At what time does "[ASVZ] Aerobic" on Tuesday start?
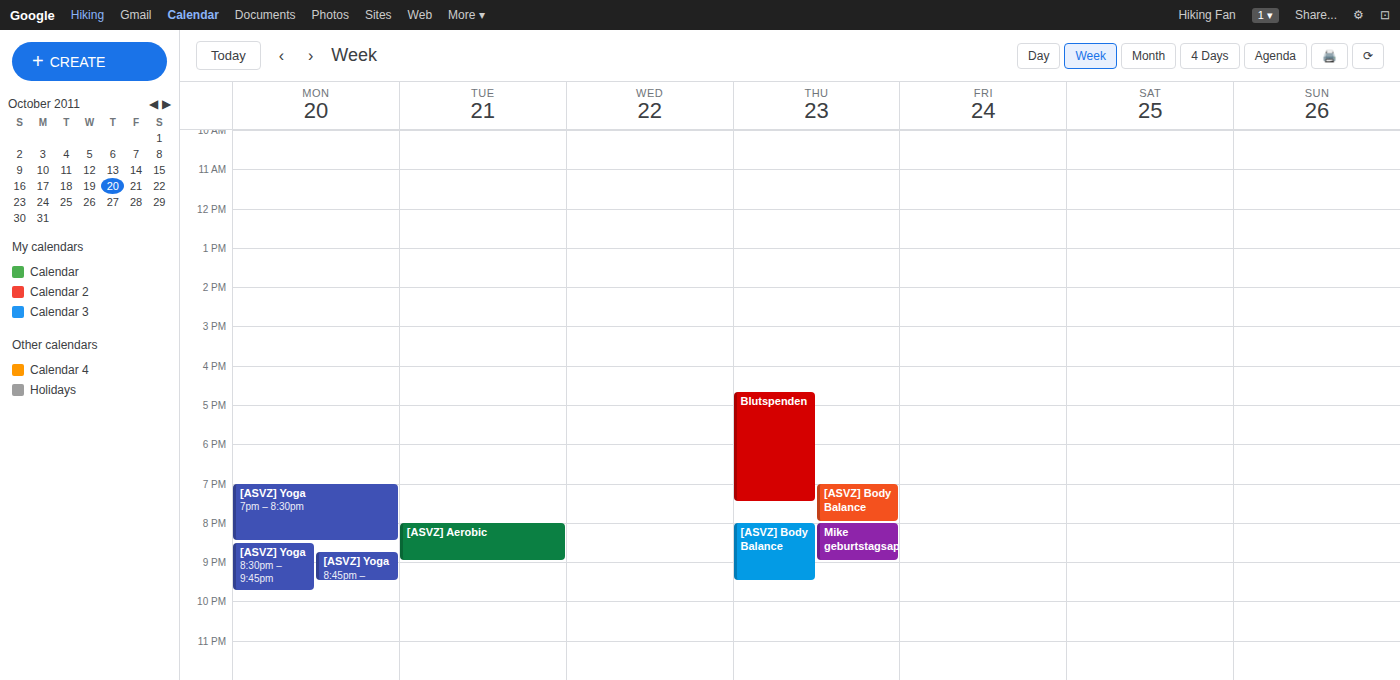
8:00 PM